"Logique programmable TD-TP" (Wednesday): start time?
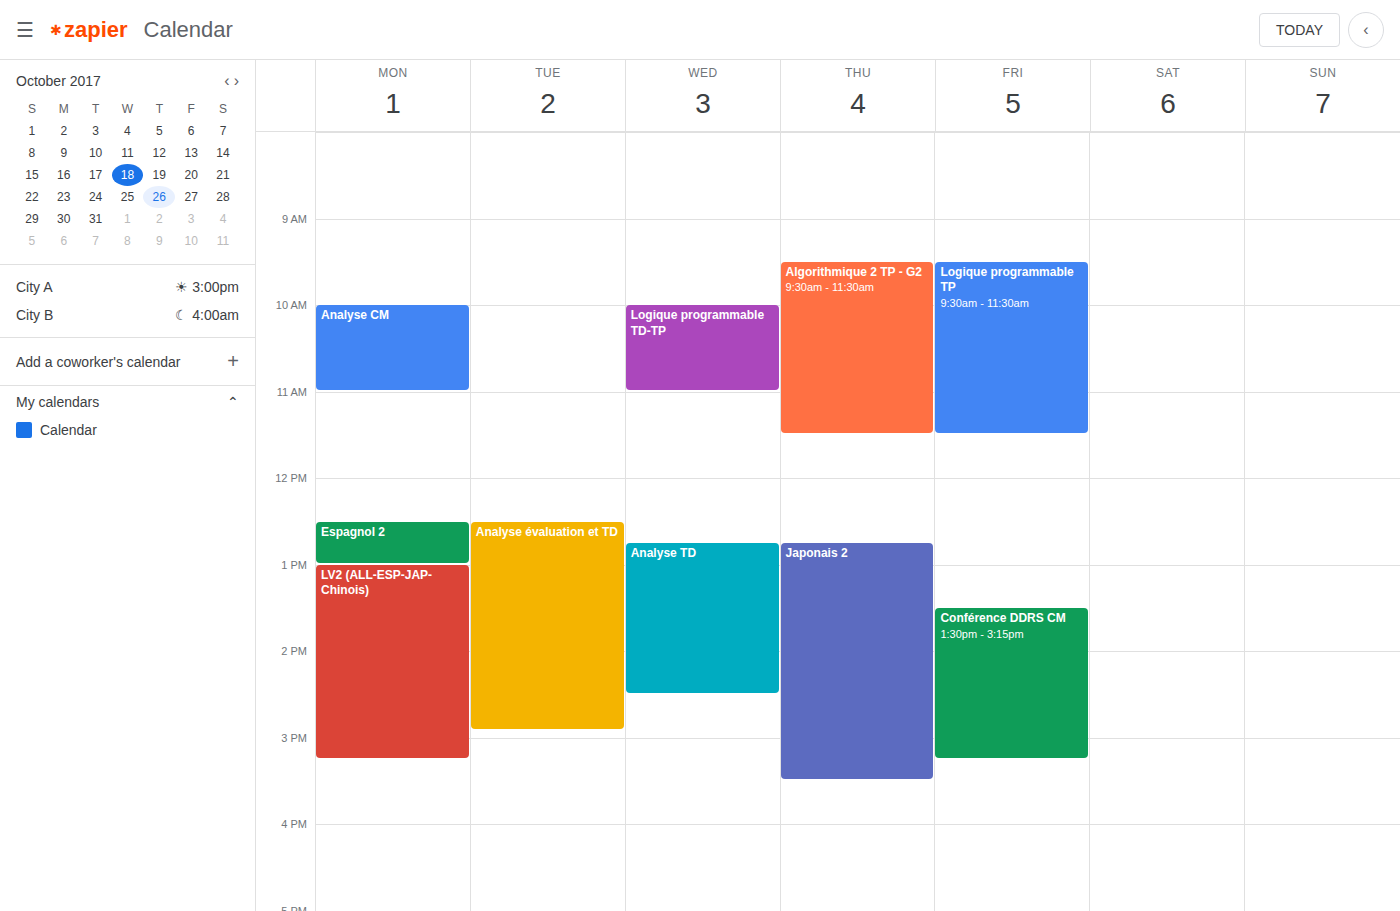
10:00 AM